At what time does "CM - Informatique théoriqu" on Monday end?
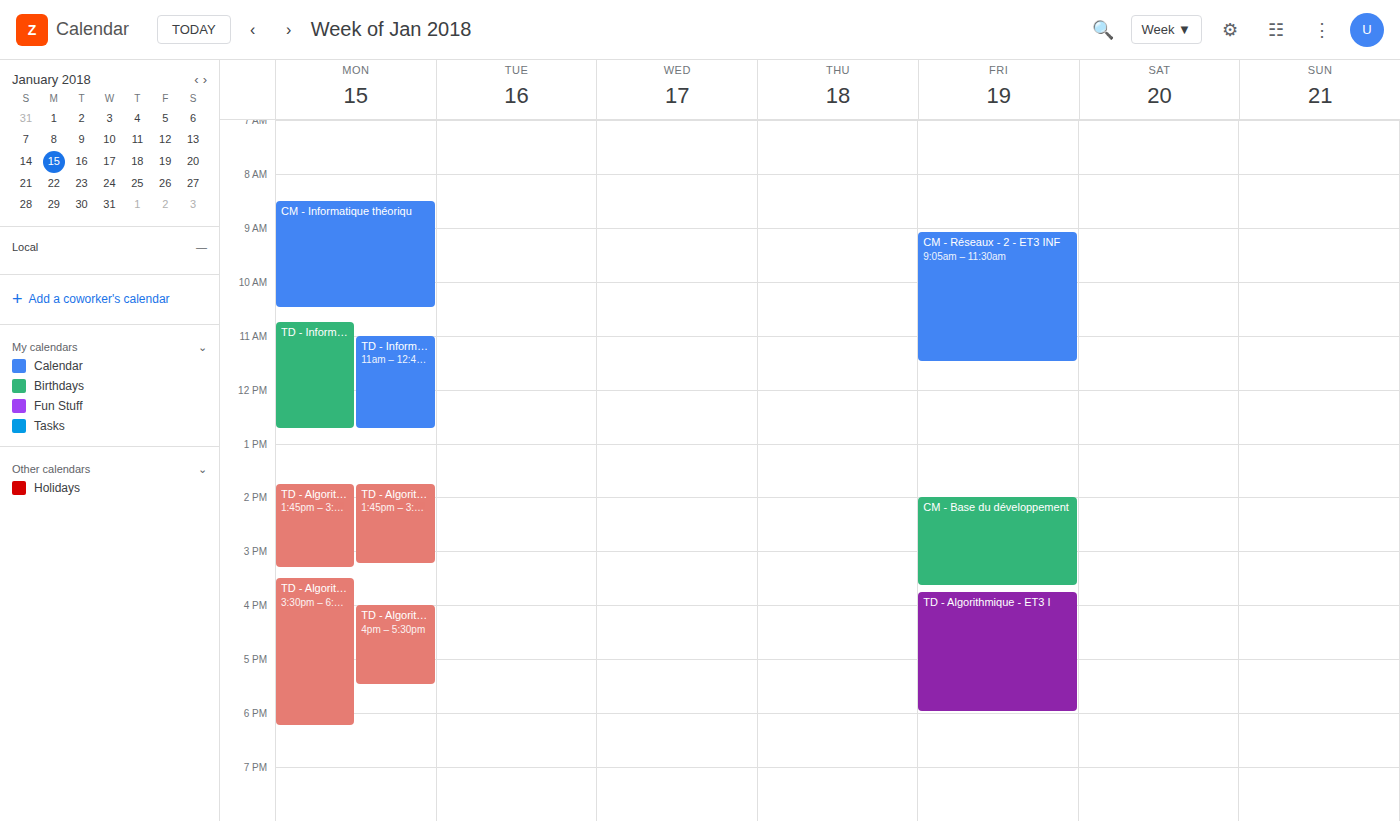
10:30 AM